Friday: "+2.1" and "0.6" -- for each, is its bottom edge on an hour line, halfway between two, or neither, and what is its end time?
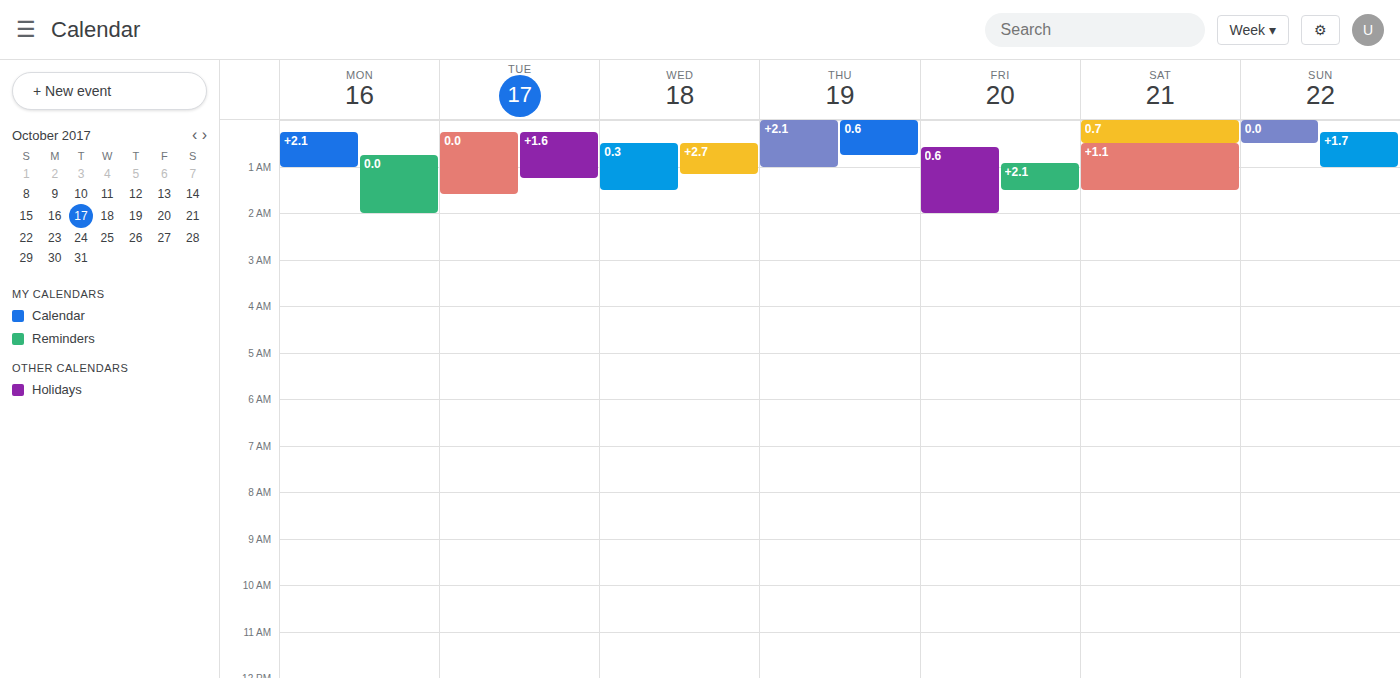
"+2.1": 1:30 AM, halfway between the 1 AM and 2 AM lines. "0.6": 2:00 AM, exactly on the 2 AM line.